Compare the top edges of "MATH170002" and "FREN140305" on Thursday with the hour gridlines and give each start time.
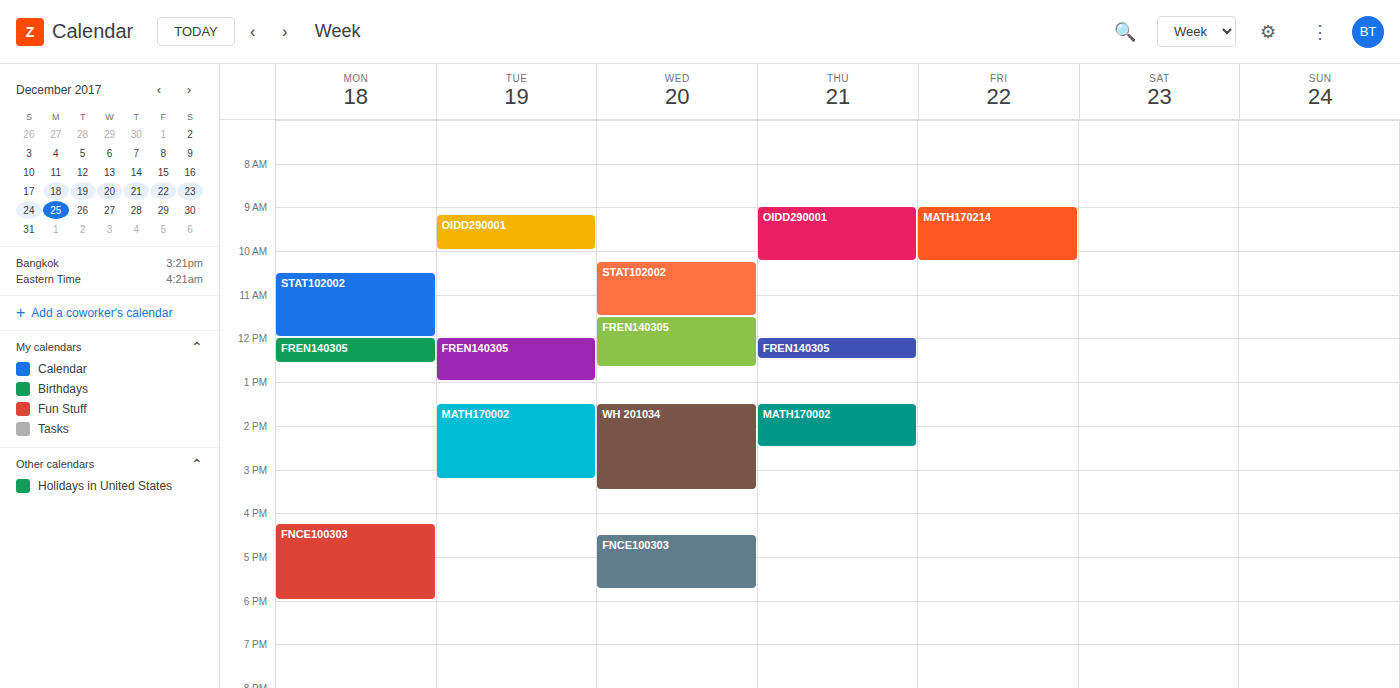
"MATH170002": 1:30 PM, halfway between the 1 PM and 2 PM lines. "FREN140305": 12:00 PM, exactly on the 12 PM line.